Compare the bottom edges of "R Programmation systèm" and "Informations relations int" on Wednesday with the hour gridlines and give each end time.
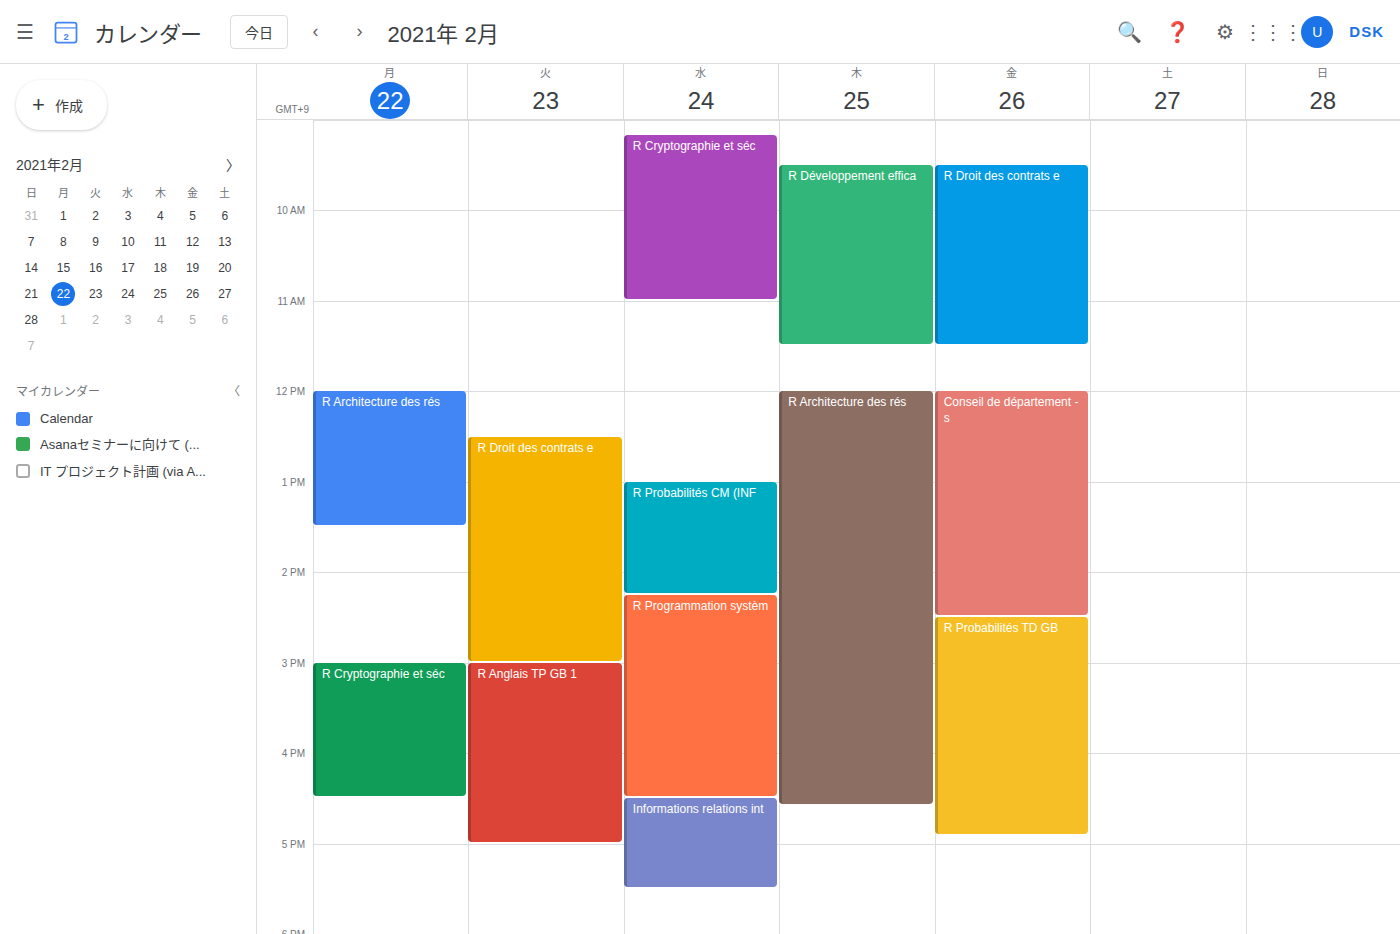
"R Programmation systèm": 4:30 PM, halfway between the 4 PM and 5 PM lines. "Informations relations int": 5:30 PM, halfway between the 5 PM and 6 PM lines.